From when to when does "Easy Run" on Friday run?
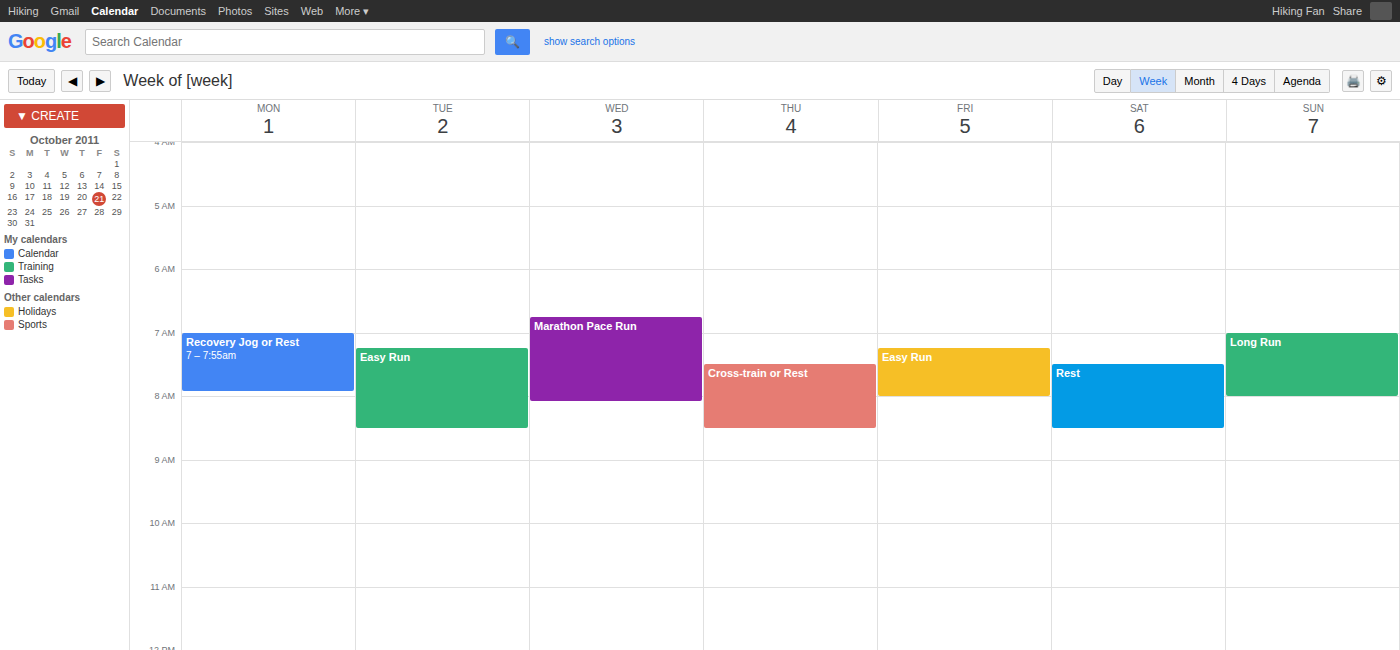
7:15 AM to 8:00 AM